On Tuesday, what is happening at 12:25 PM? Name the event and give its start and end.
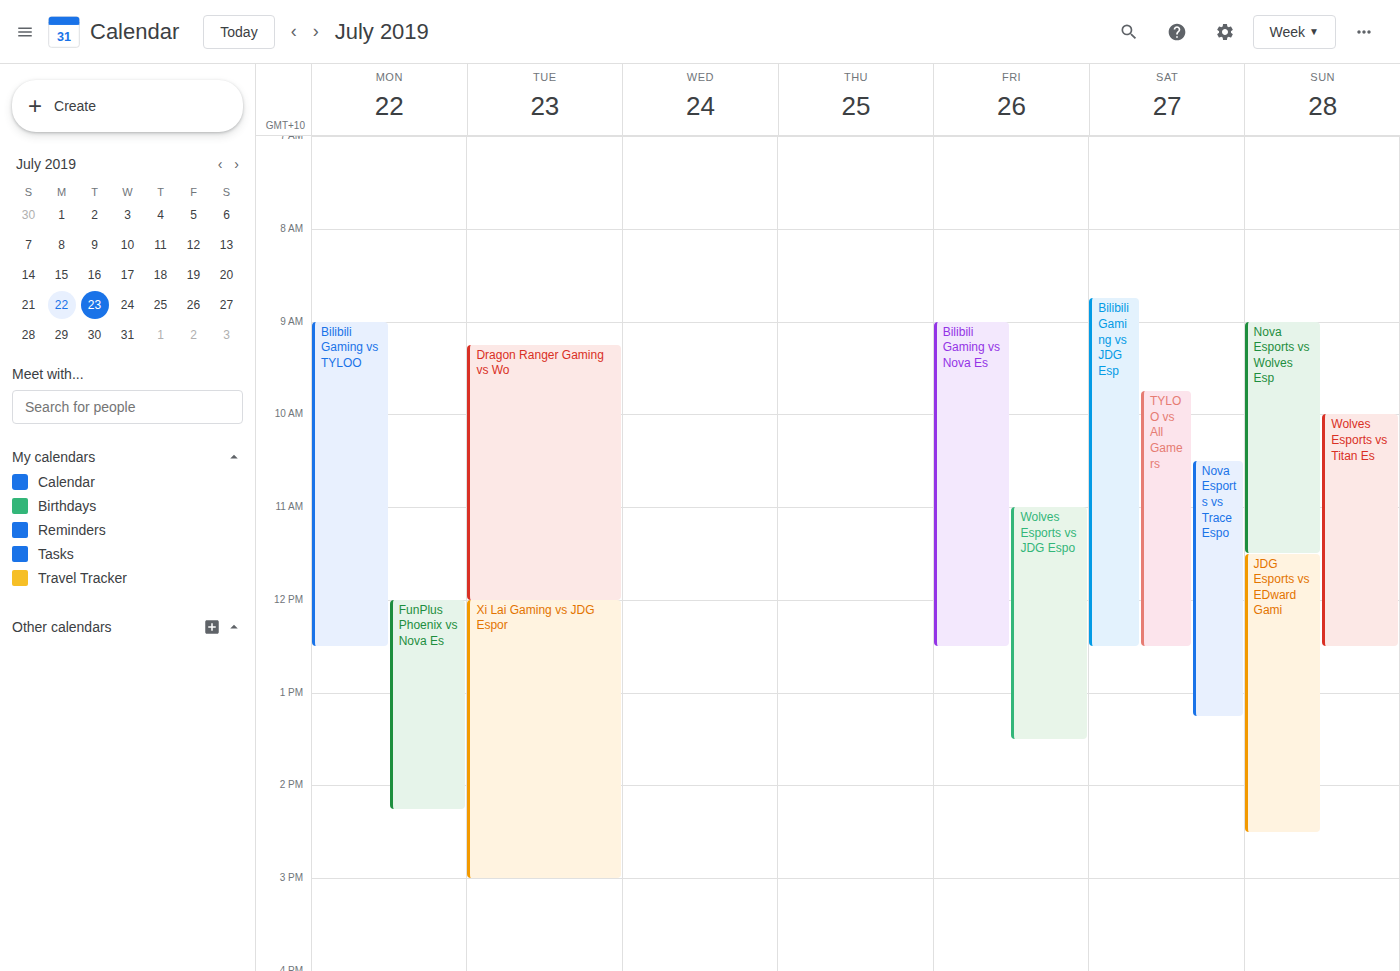
"Xi Lai Gaming vs JDG Espor", 12:00 PM to 3:00 PM